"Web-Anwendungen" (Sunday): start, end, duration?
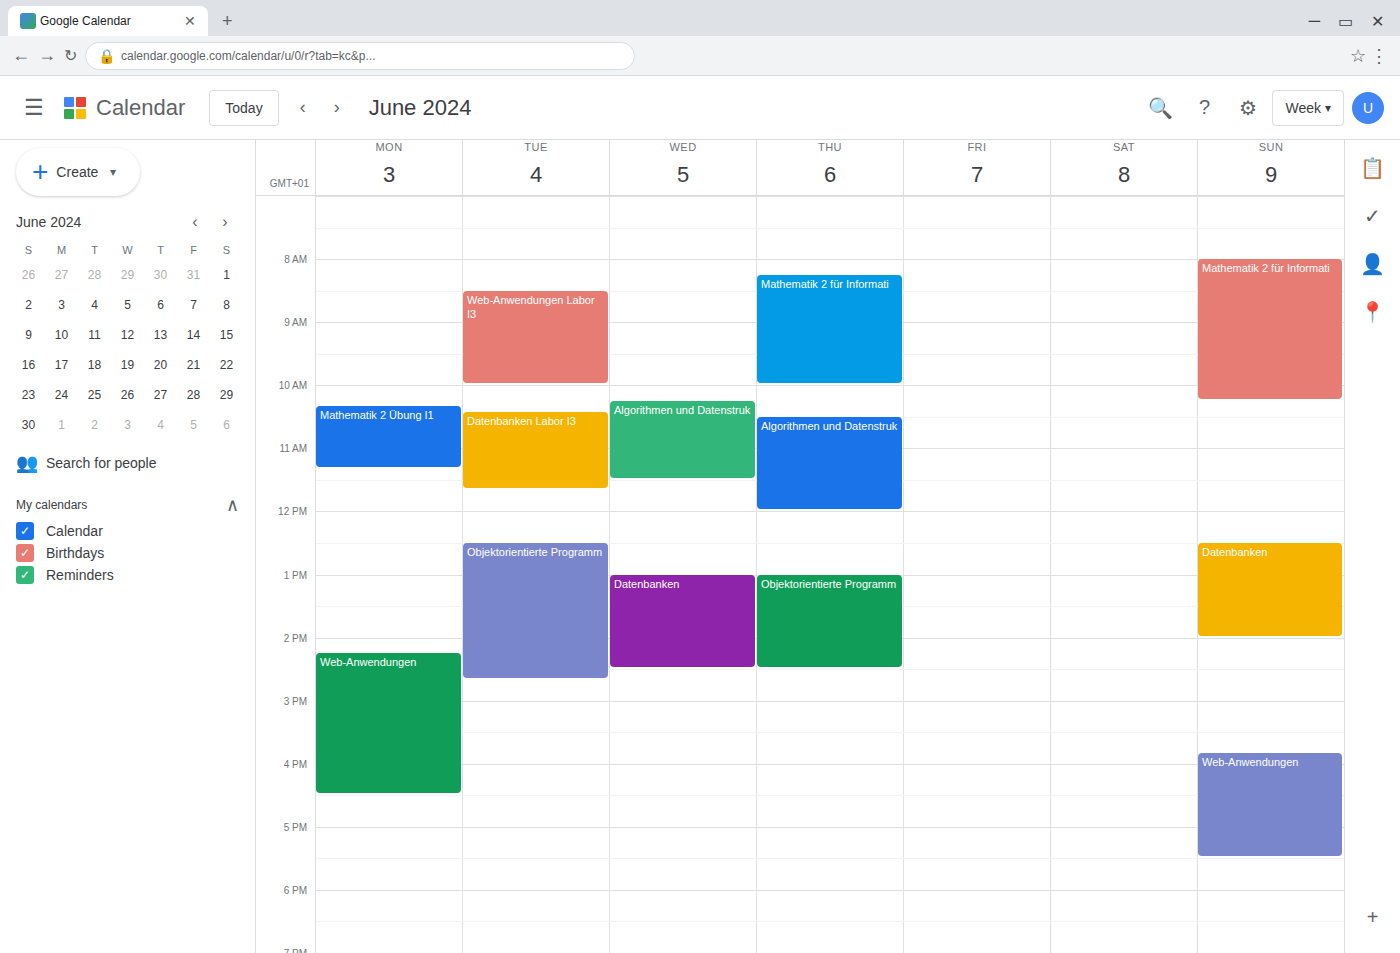
3:50 PM to 5:30 PM, 1 hour 40 minutes